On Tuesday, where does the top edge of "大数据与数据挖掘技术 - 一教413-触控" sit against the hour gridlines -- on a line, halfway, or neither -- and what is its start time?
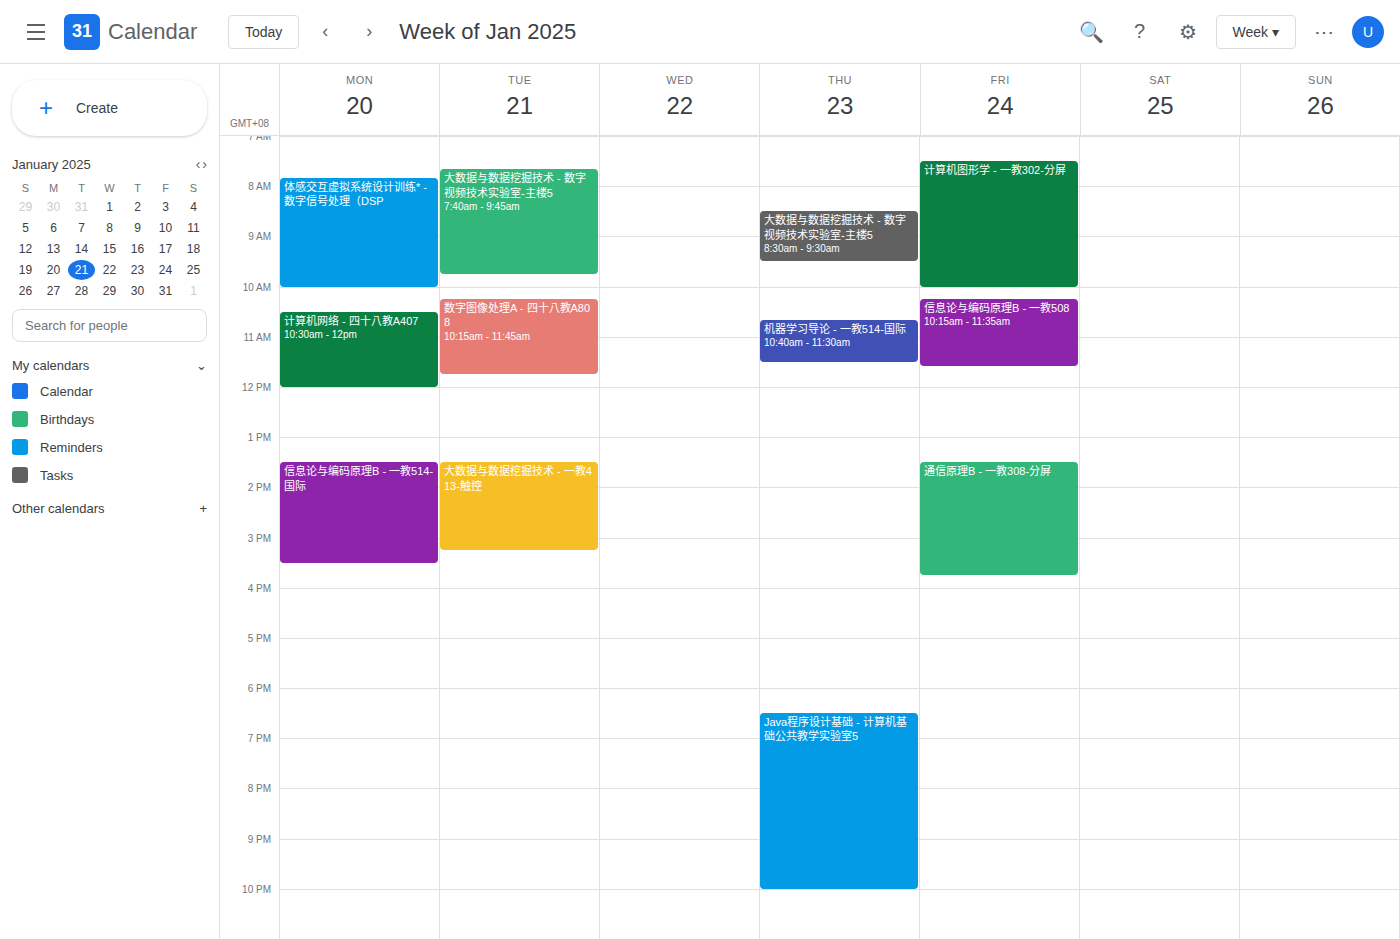
1:30 PM -- halfway between the 1 PM and 2 PM lines.